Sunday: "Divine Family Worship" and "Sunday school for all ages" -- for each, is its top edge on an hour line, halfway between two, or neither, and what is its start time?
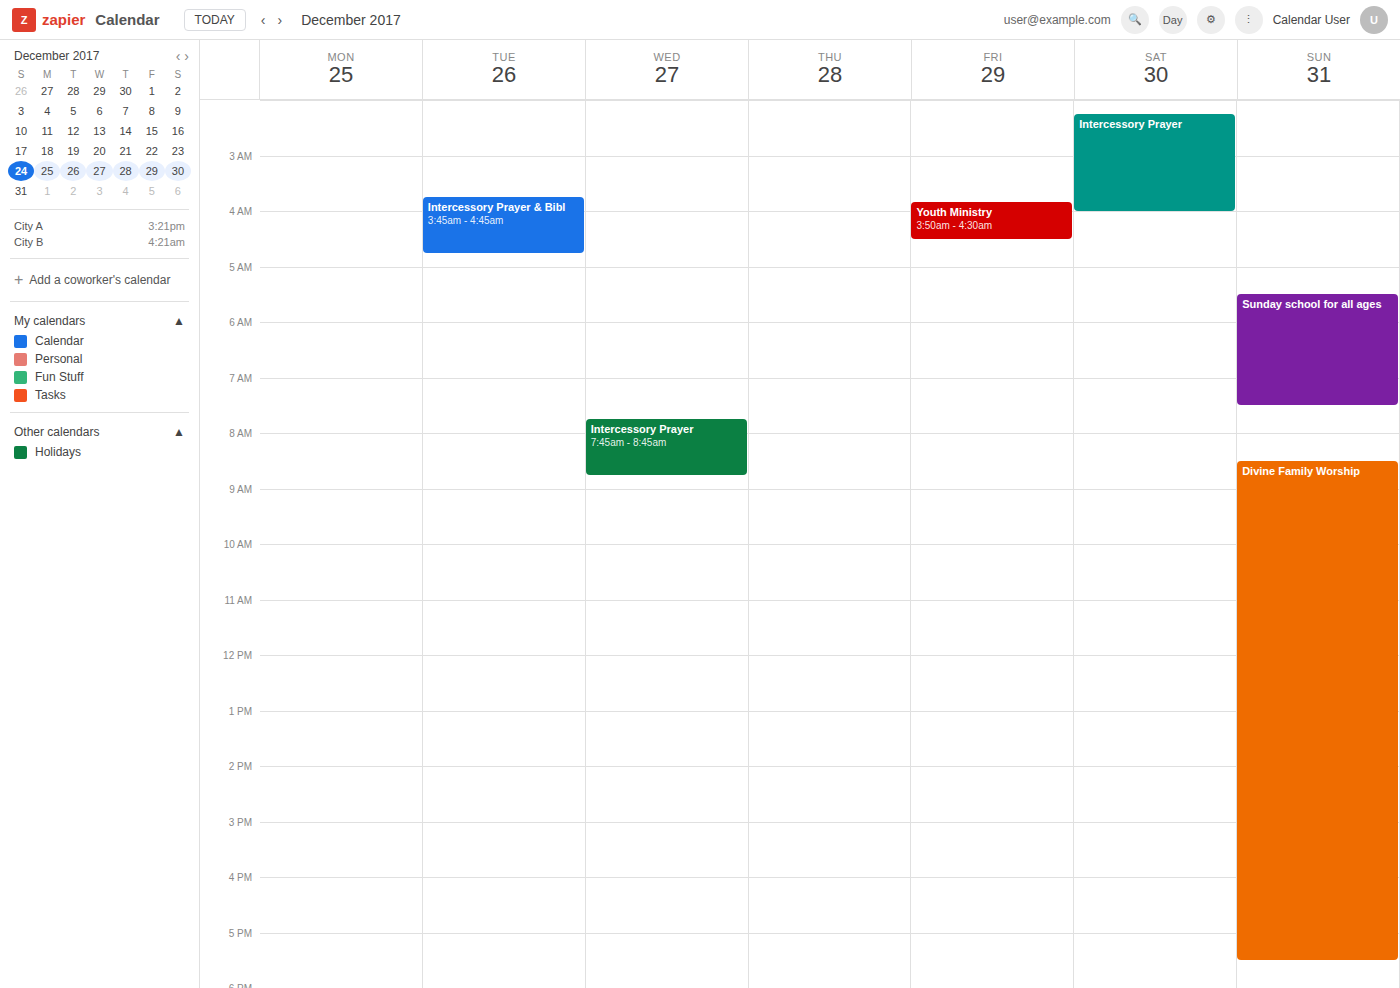
"Divine Family Worship": 8:30 AM, halfway between the 8 AM and 9 AM lines. "Sunday school for all ages": 5:30 AM, halfway between the 5 AM and 6 AM lines.